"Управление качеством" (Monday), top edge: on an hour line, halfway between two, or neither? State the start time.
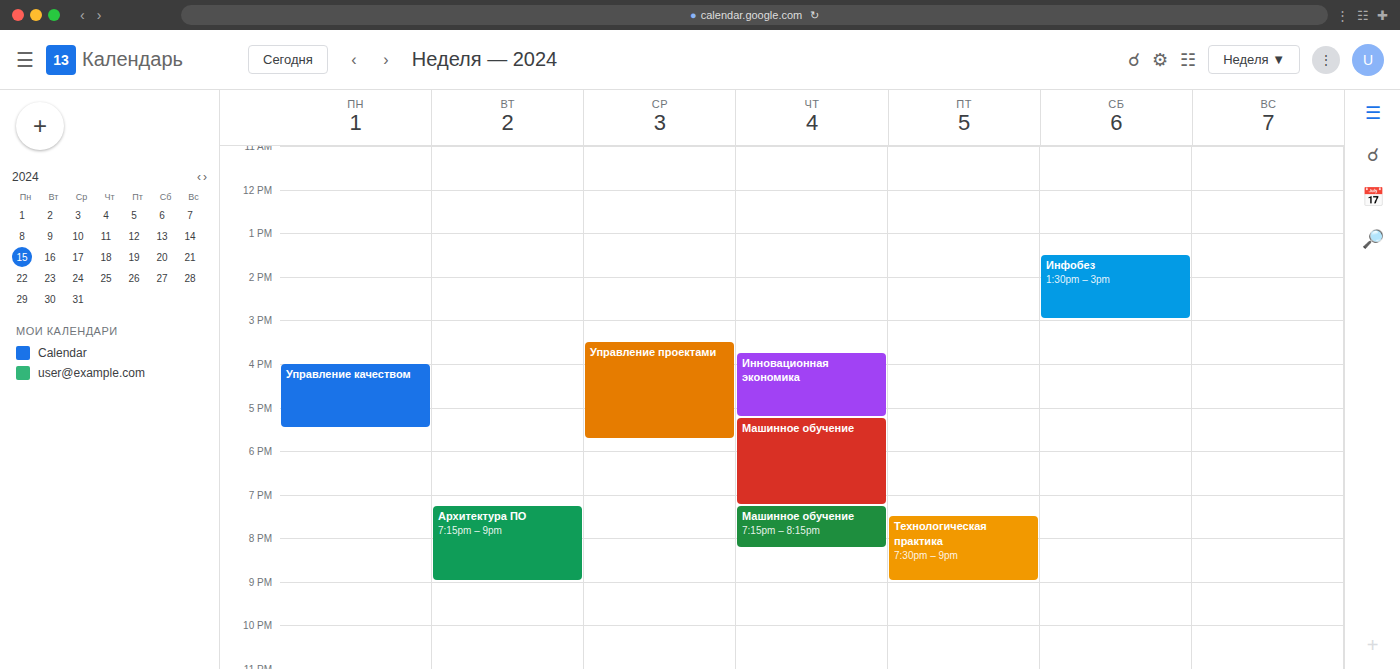
4:00 PM -- exactly on the 4 PM line.